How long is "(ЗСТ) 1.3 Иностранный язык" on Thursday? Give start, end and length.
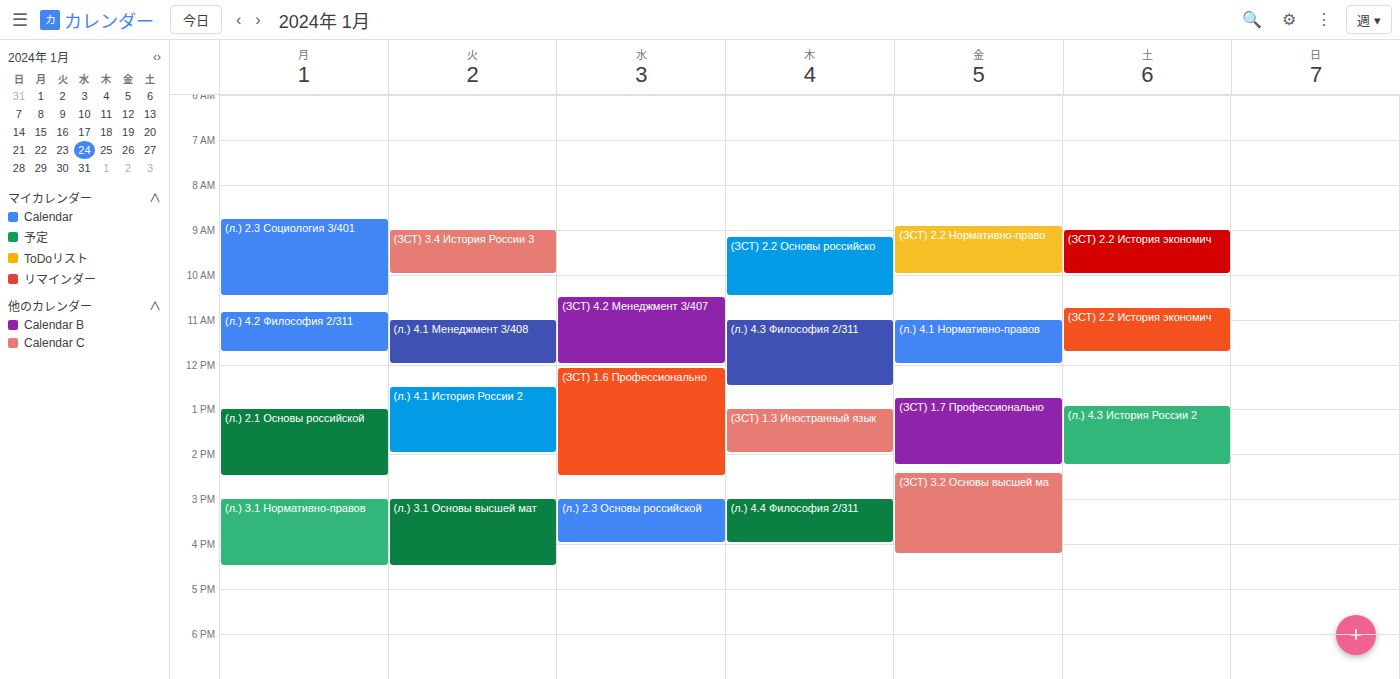
1:00 PM to 2:00 PM, 1 hour